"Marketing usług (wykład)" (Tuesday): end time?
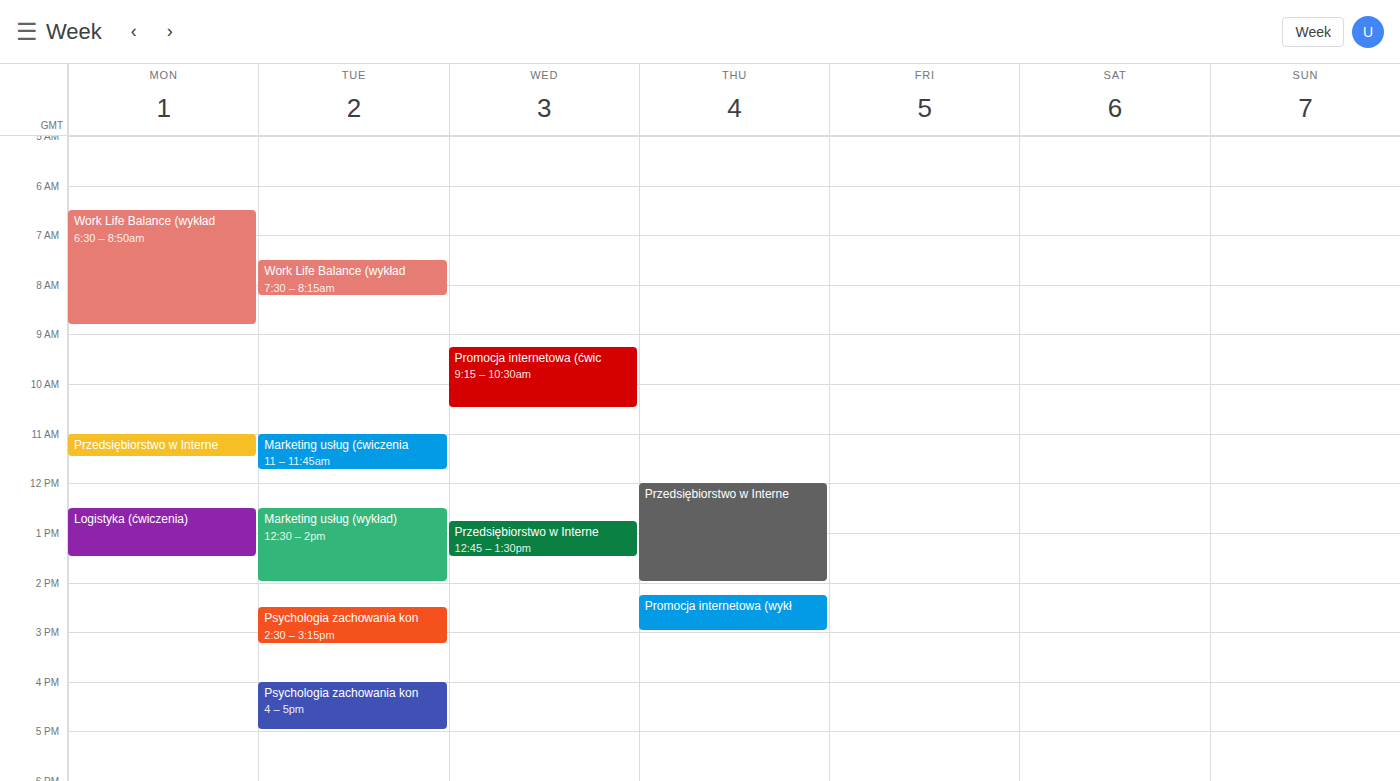
2:00 PM